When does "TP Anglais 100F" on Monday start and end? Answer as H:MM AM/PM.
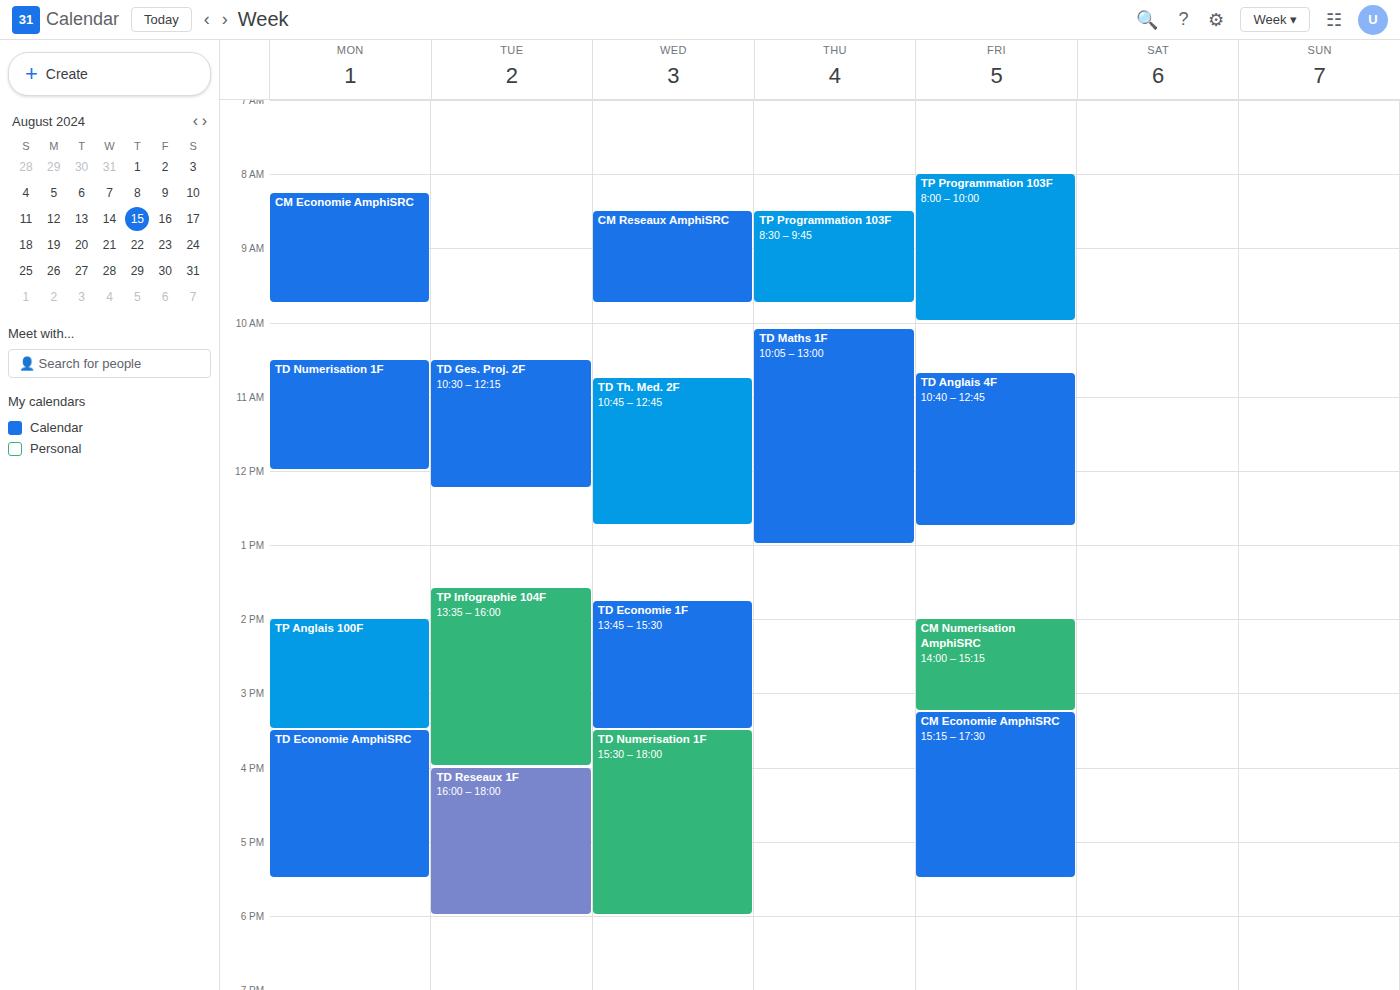
2:00 PM to 3:30 PM